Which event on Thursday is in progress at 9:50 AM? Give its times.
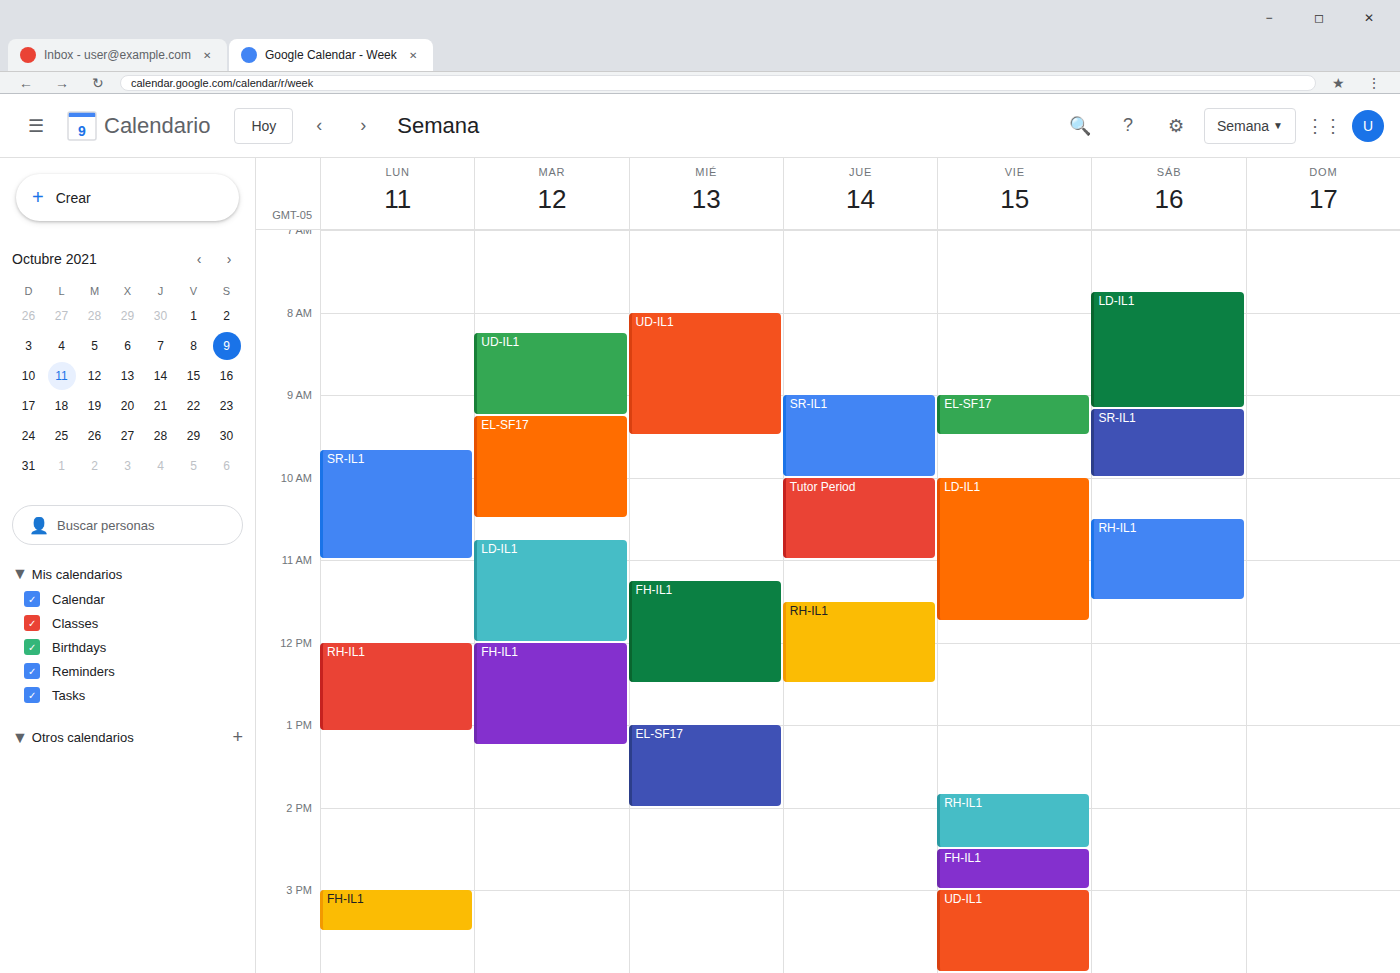
"SR-IL1", 9:00 AM to 10:00 AM